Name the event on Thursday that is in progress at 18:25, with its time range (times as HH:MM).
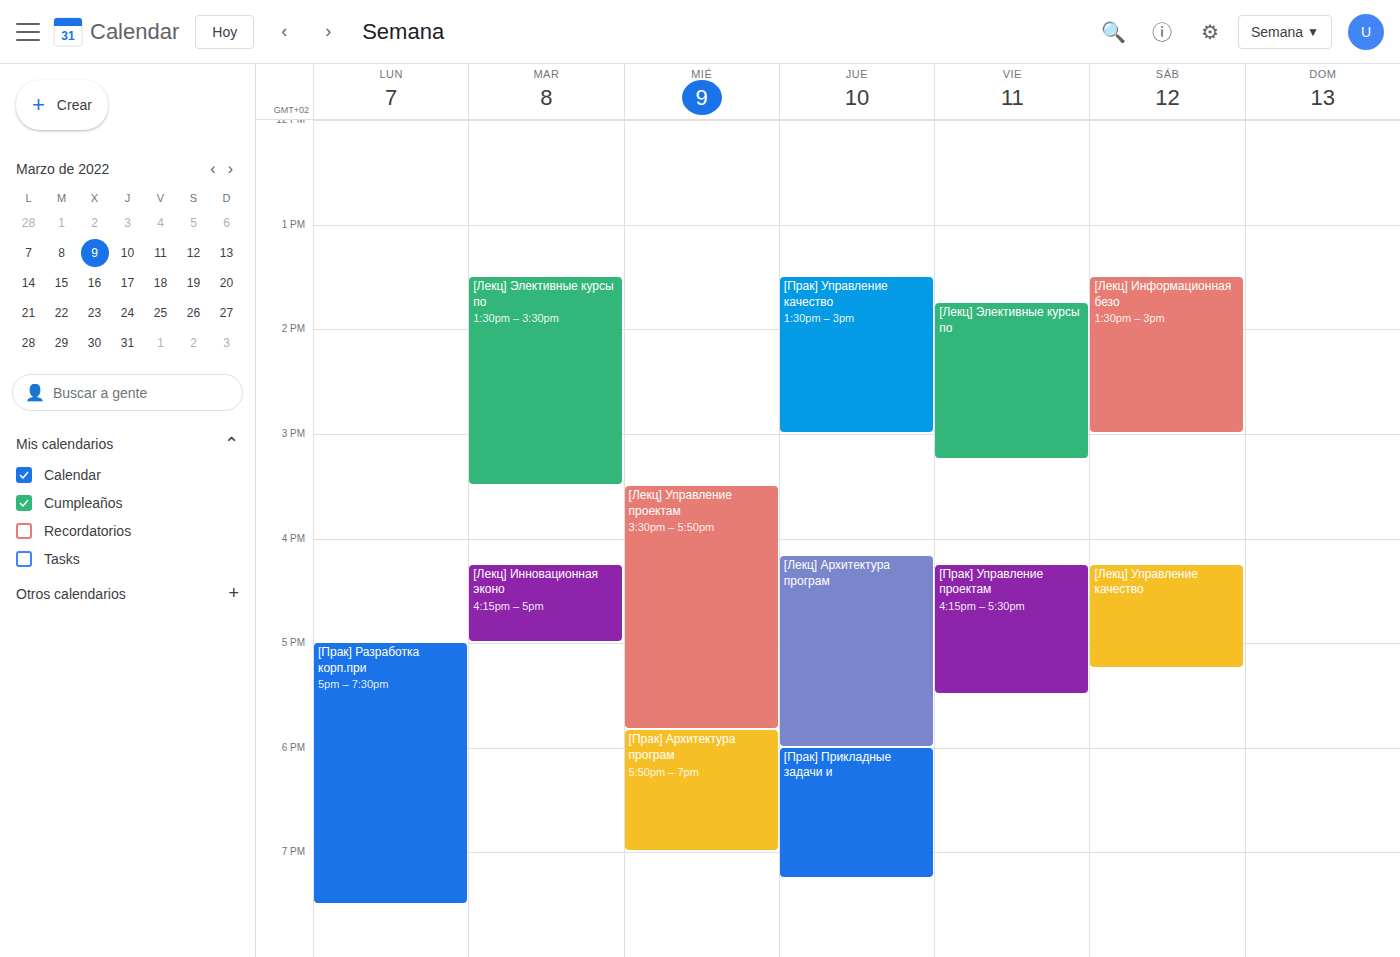
"[Прак] Прикладные задачи и", 18:00 to 19:15